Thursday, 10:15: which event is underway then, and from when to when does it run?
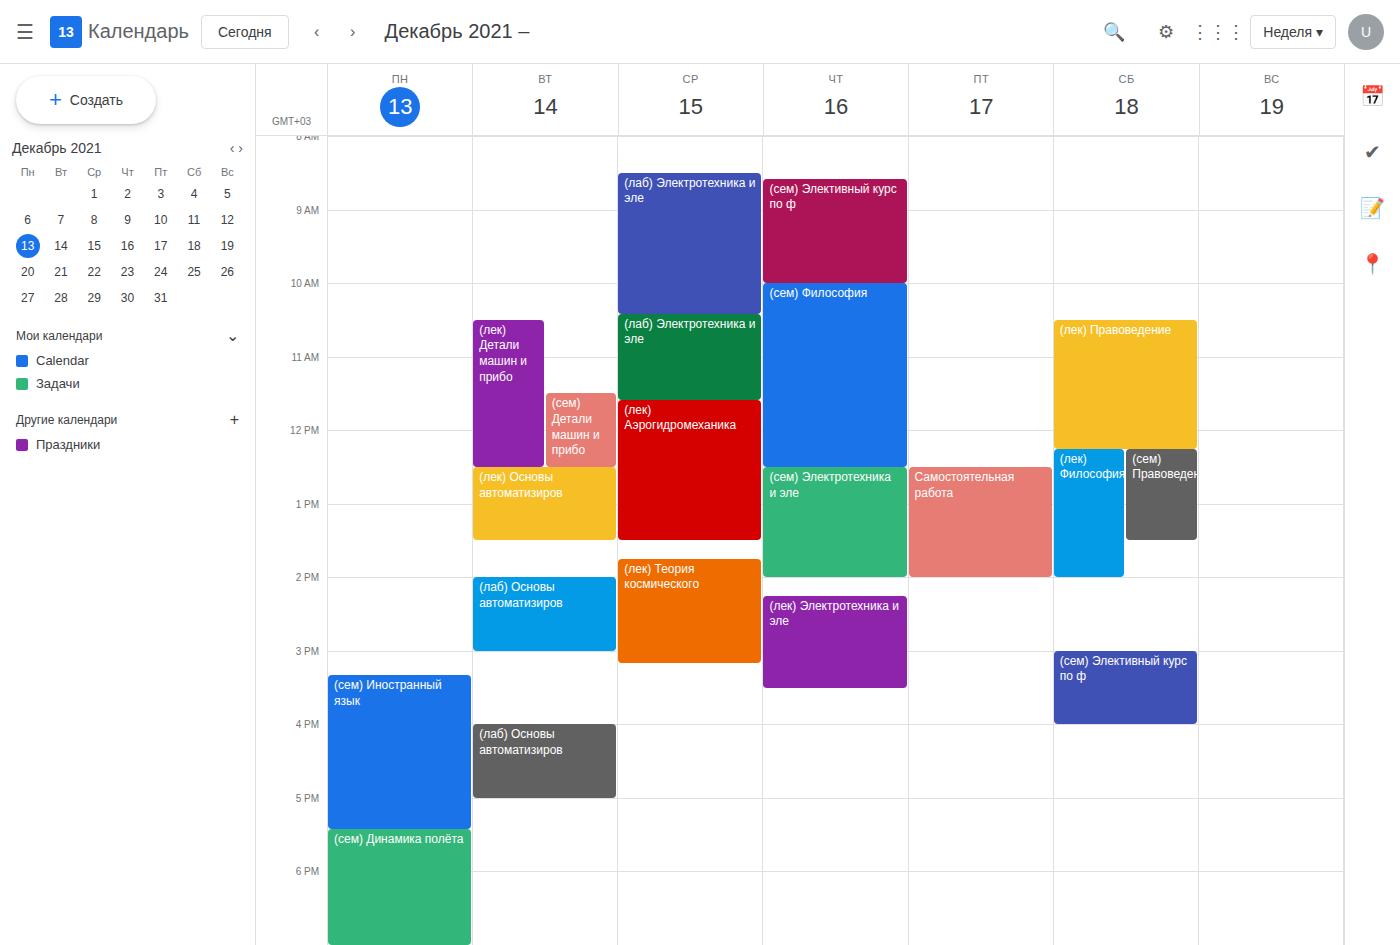
"(сем) Философия", 10:00 to 12:30